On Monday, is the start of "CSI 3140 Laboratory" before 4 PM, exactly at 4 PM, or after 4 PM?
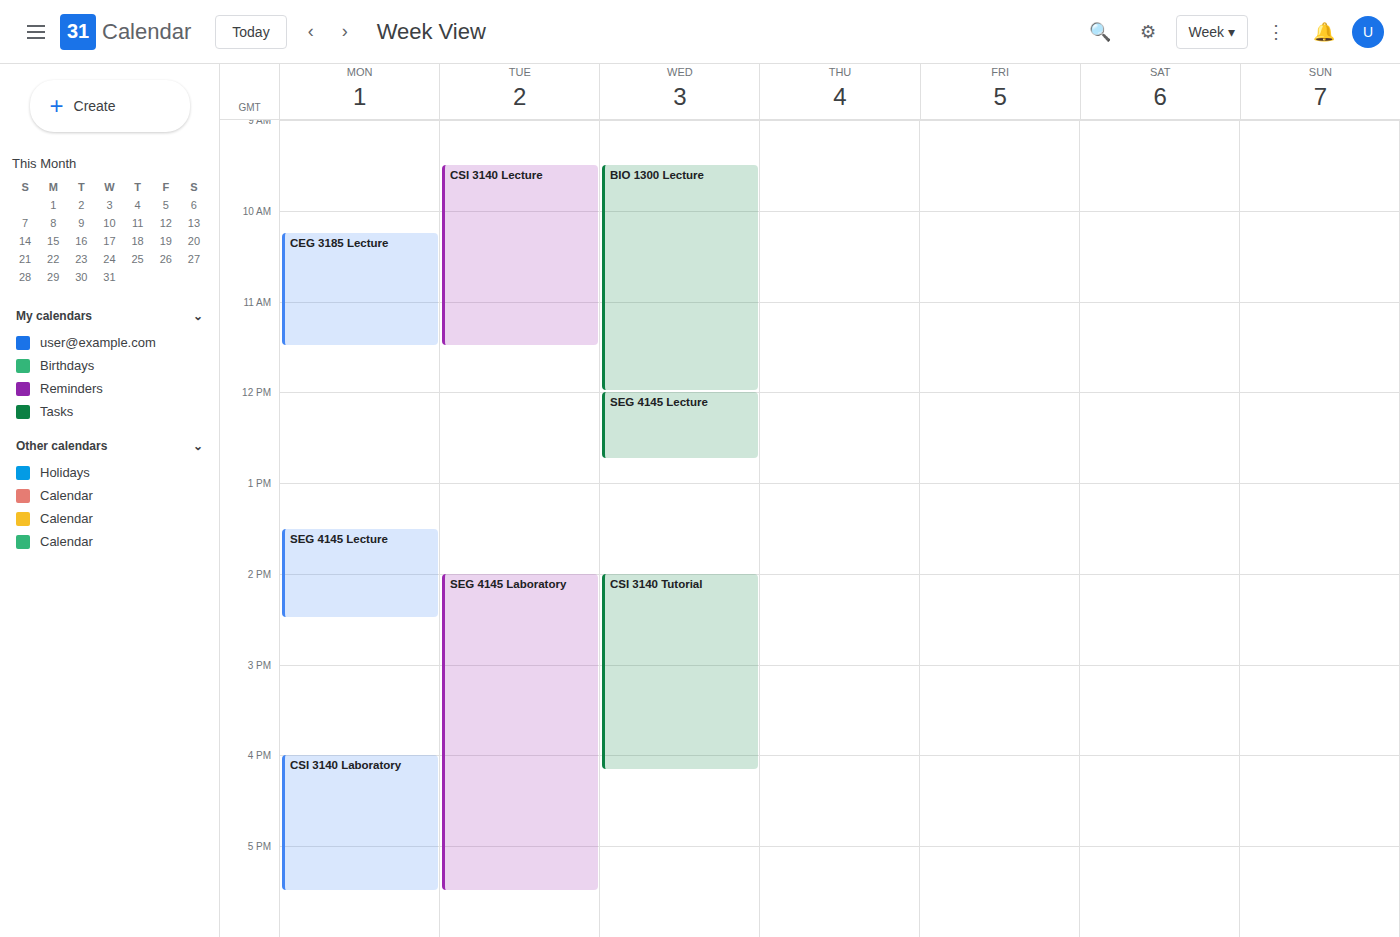
4:00 PM -- exactly at 4 PM, on the 4 PM line.